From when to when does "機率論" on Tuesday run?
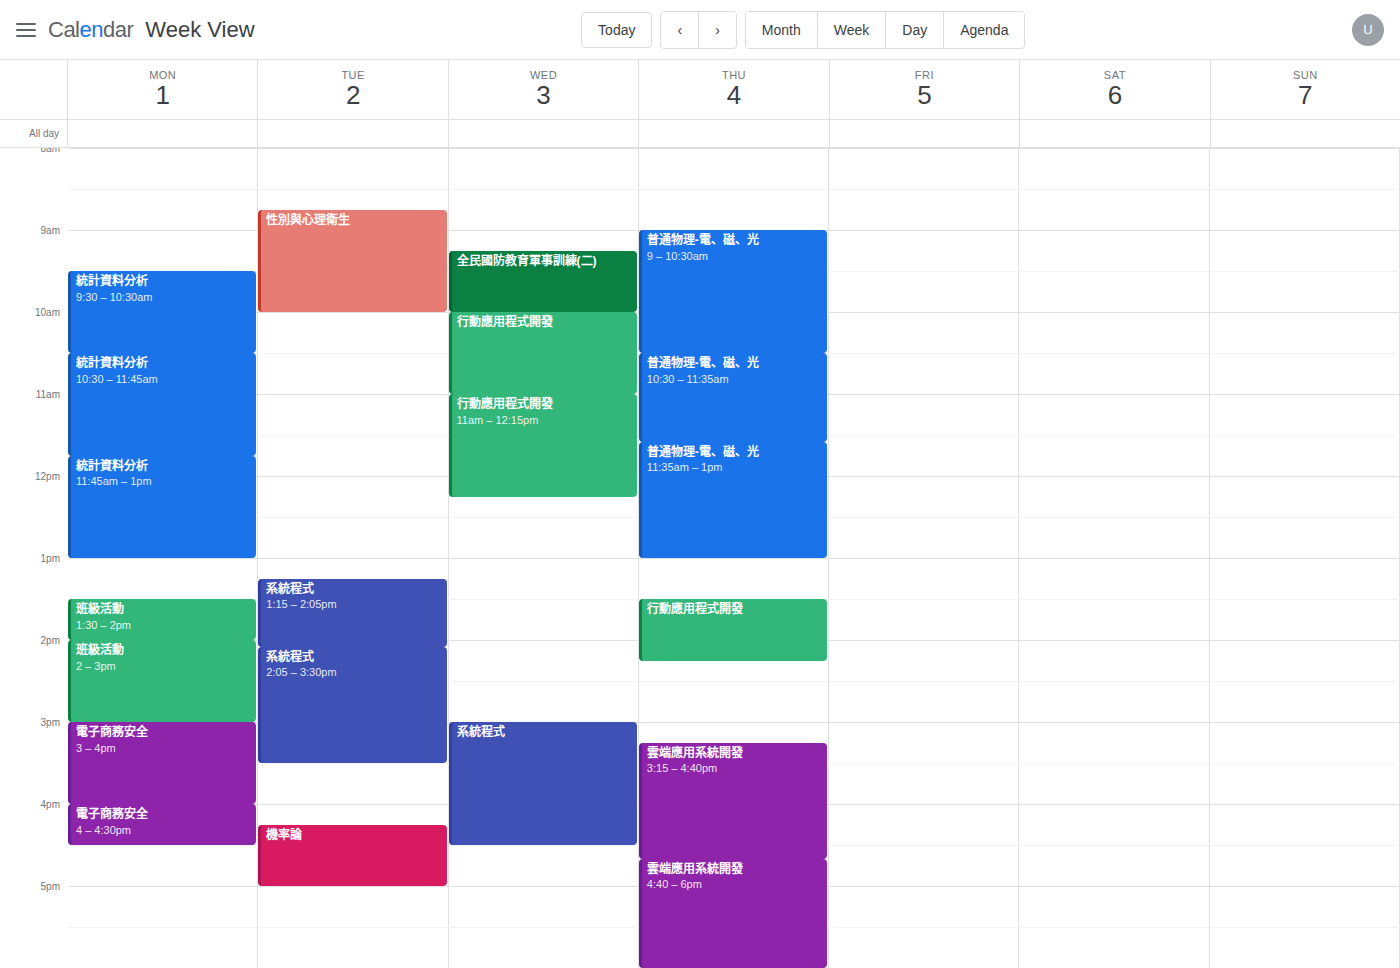
4:15 PM to 5:00 PM